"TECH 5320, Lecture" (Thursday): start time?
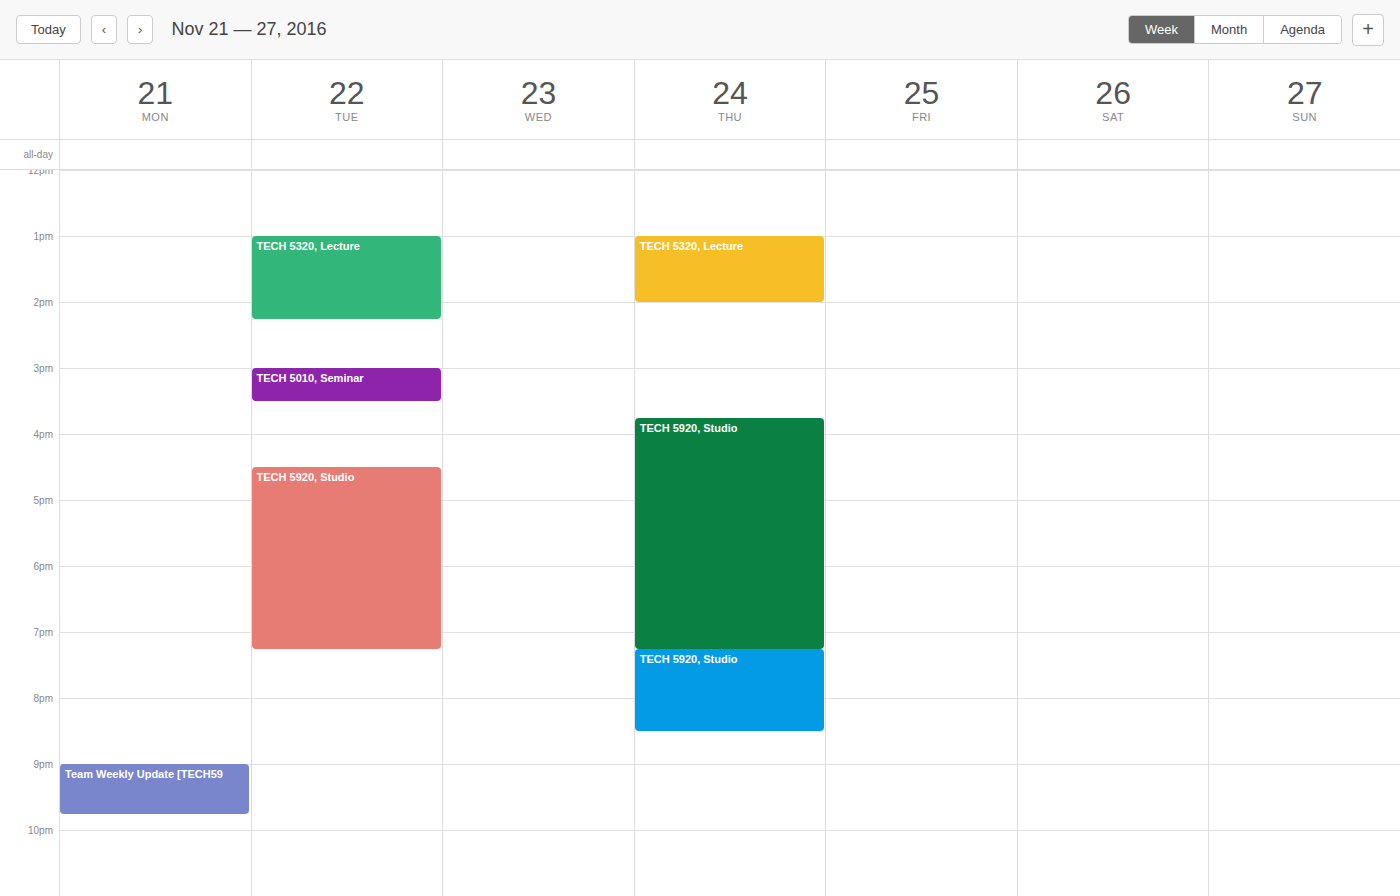
13:00